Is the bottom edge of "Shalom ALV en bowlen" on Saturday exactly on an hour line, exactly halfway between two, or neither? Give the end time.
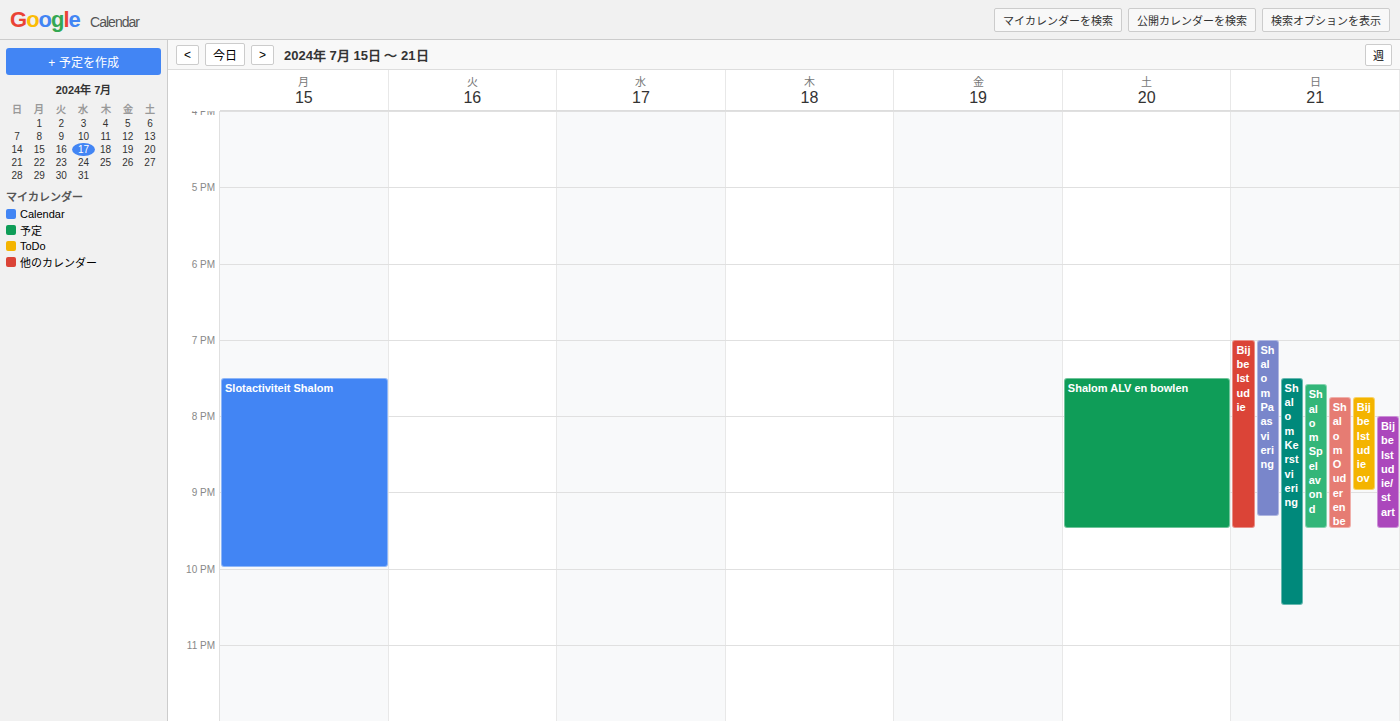
9:30 PM -- halfway between the 9 PM and 10 PM lines.